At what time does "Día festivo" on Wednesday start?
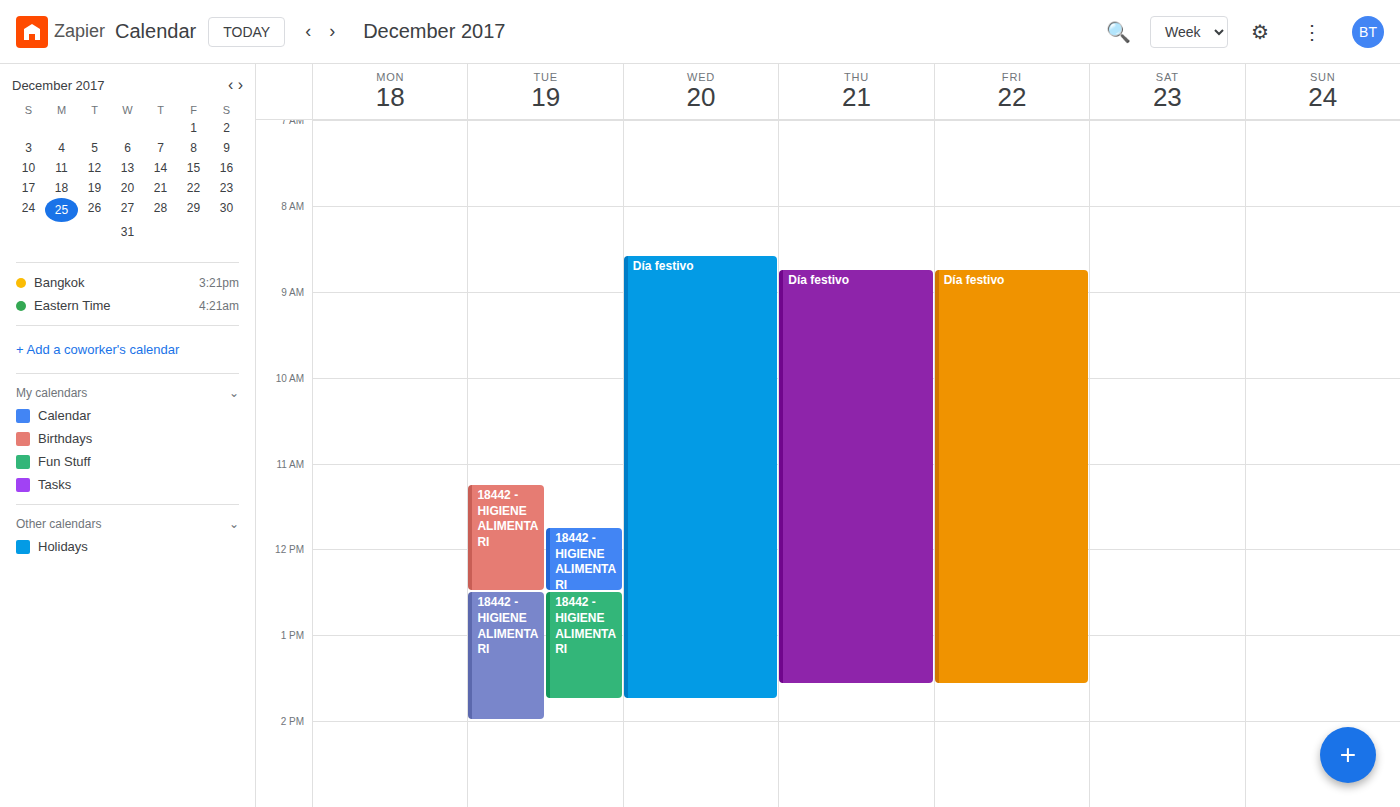
08:35